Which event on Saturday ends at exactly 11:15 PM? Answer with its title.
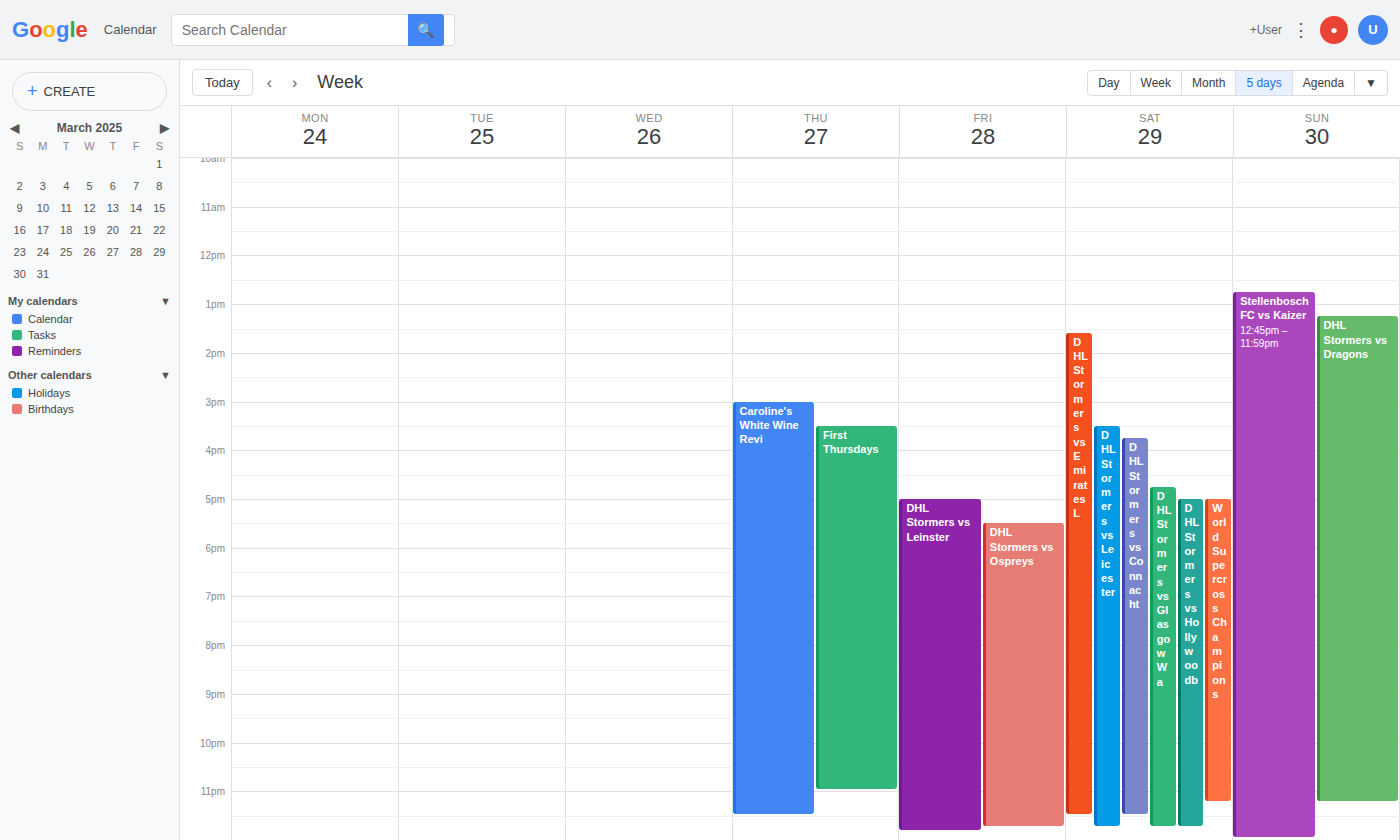
"World Supercross Champions"